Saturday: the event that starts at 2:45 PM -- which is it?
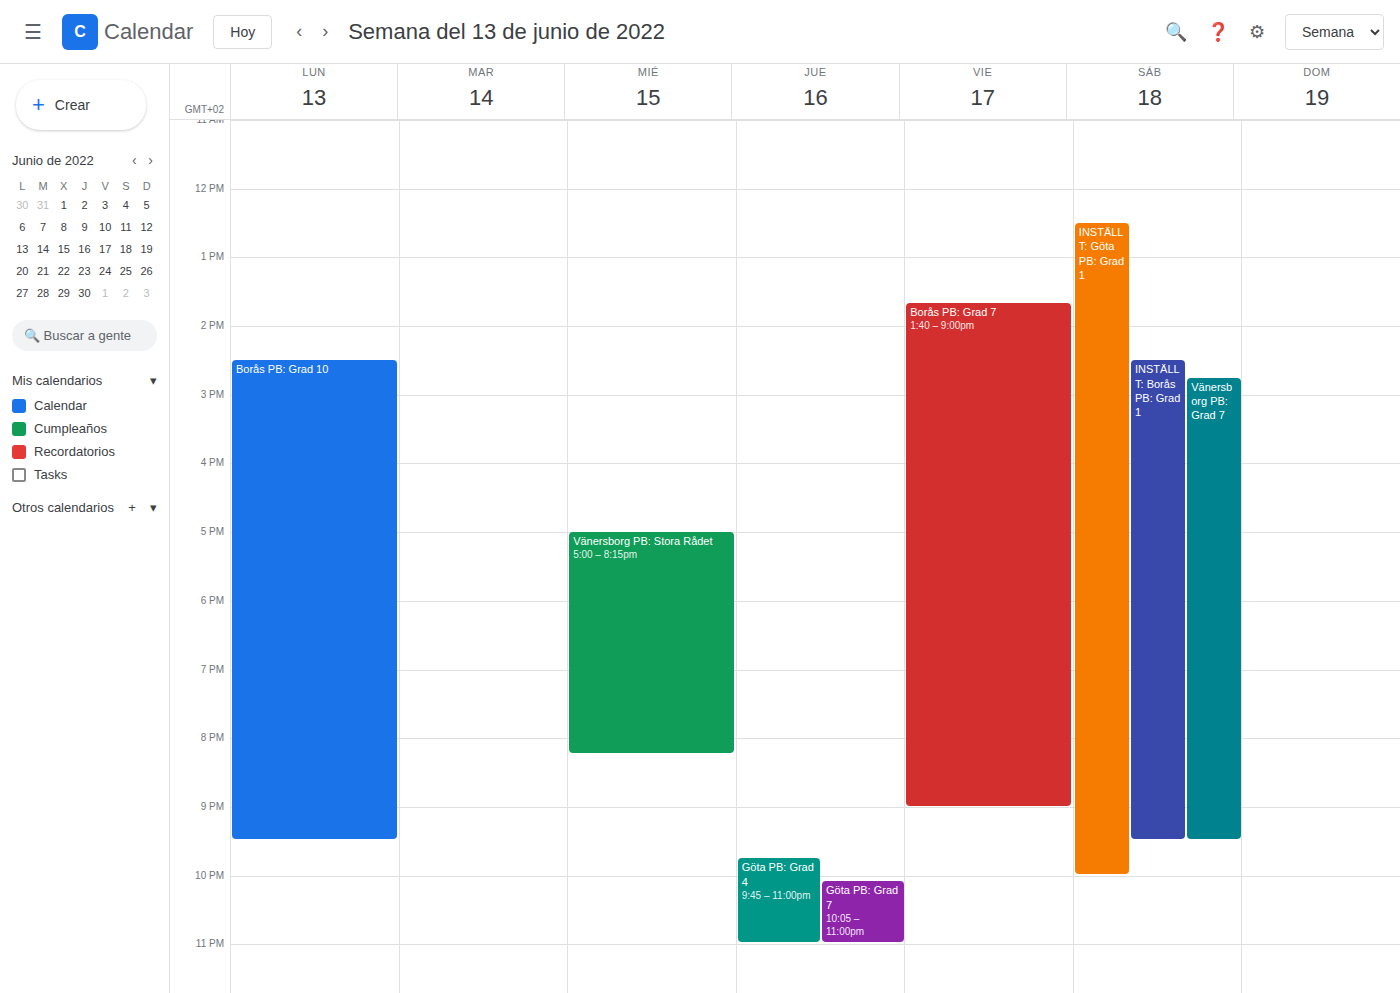
"Vänersborg PB: Grad 7"